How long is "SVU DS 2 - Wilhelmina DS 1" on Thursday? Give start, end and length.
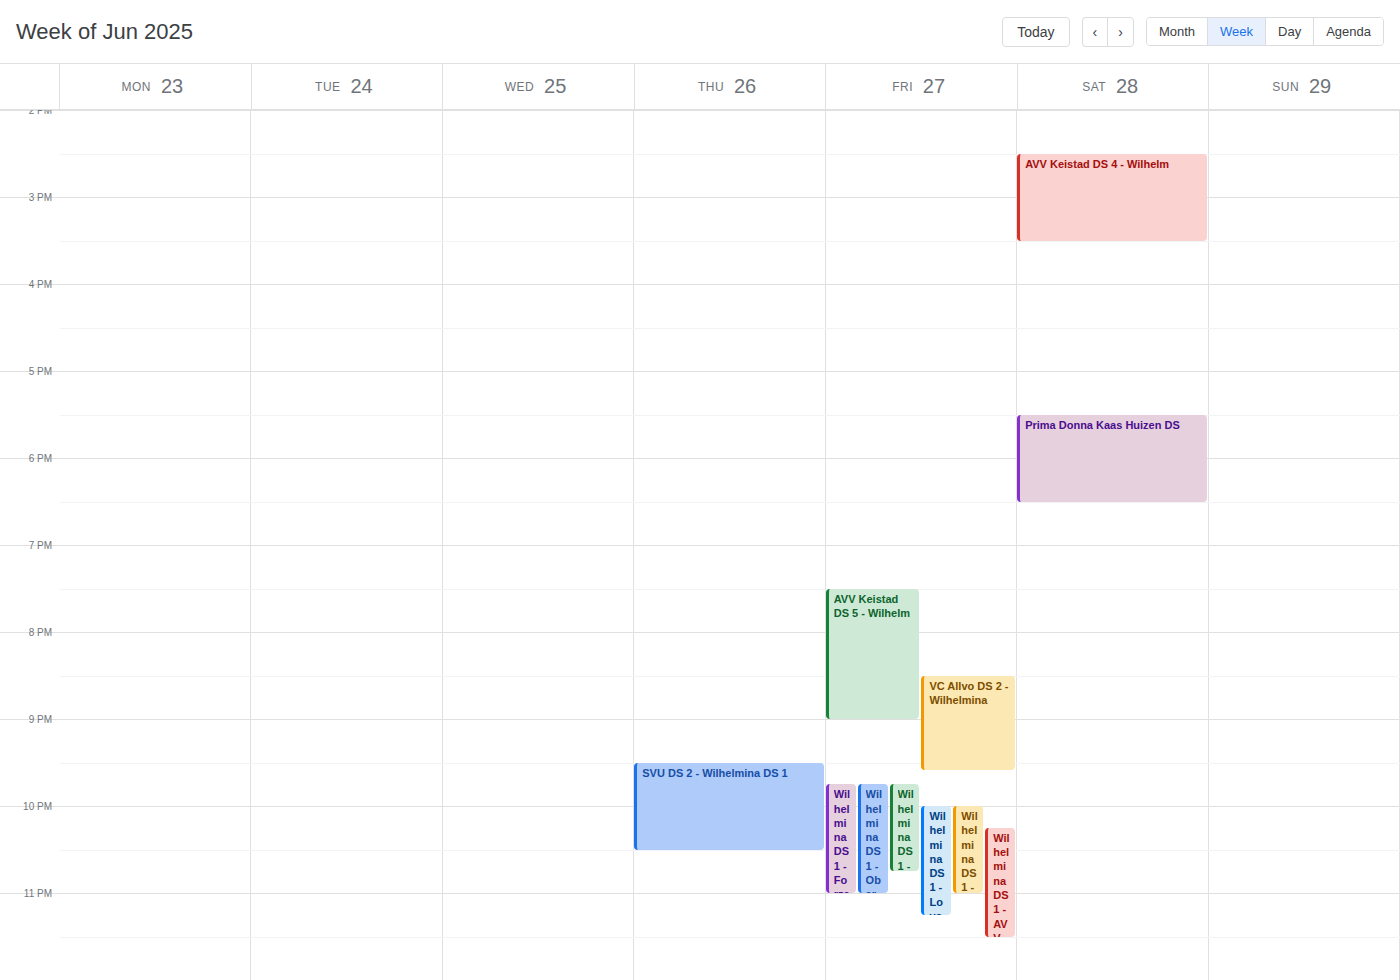
9:30 PM to 10:30 PM, 1 hour